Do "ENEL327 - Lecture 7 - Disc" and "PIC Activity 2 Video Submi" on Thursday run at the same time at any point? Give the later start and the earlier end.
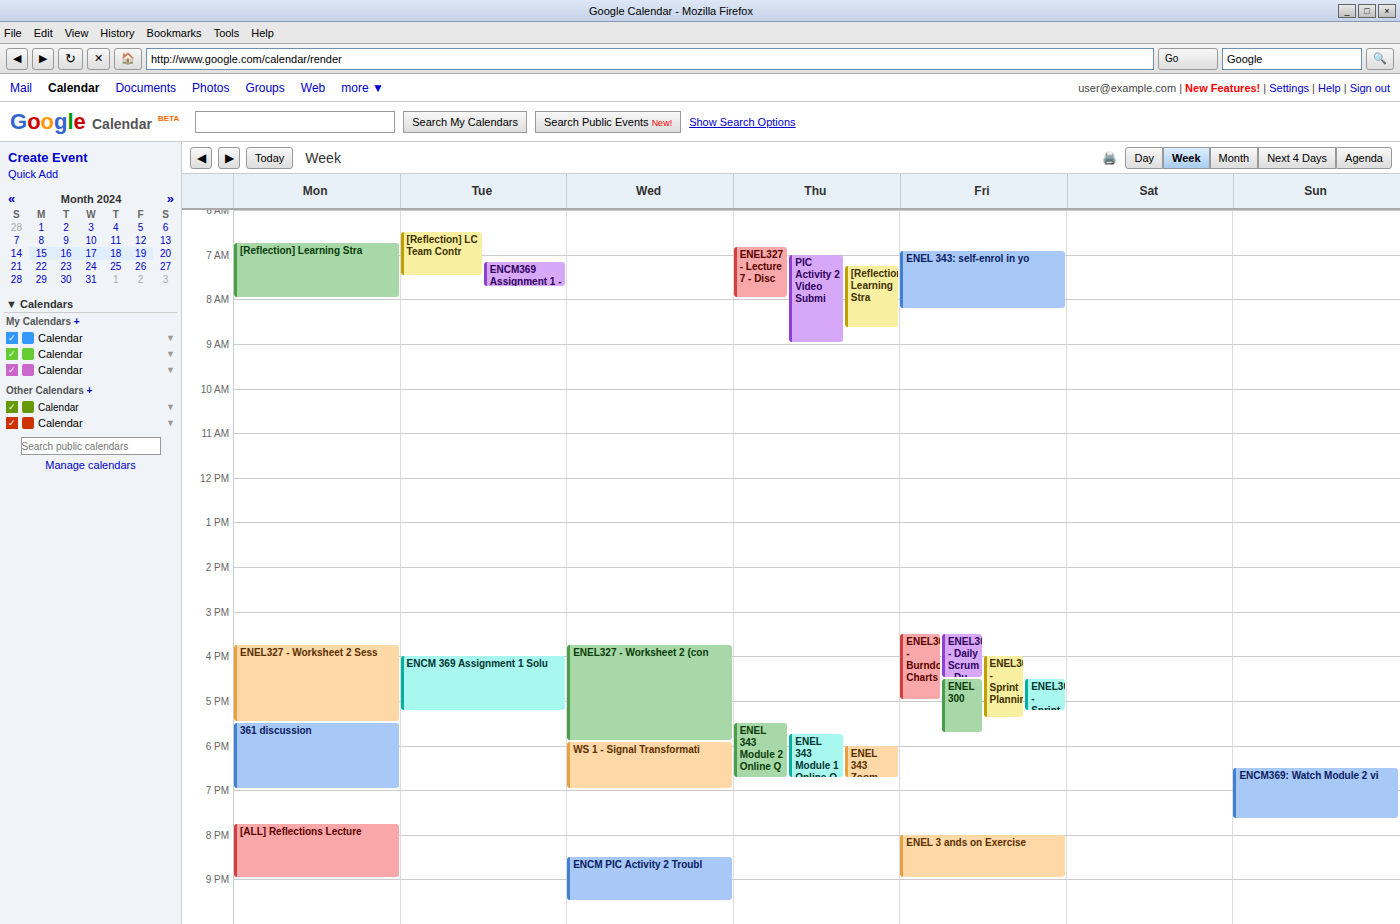
"PIC Activity 2 Video Submi" starts at 7:00 AM, before "ENEL327 - Lecture 7 - Disc" ends at 8:00 AM -- they overlap.